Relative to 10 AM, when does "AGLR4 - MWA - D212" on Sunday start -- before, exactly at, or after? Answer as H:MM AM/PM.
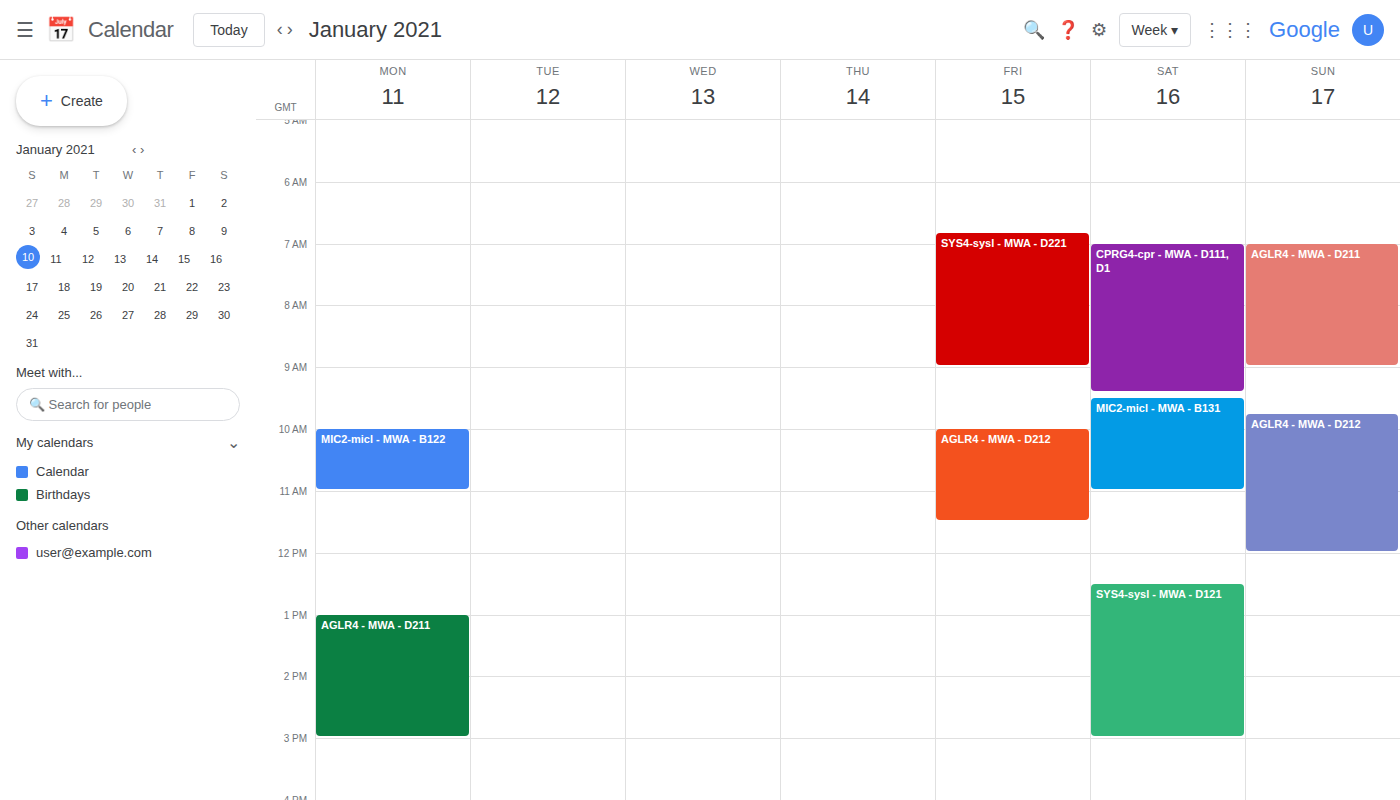
9:45 AM -- before 10 AM, 15 minutes above the 10 AM line.